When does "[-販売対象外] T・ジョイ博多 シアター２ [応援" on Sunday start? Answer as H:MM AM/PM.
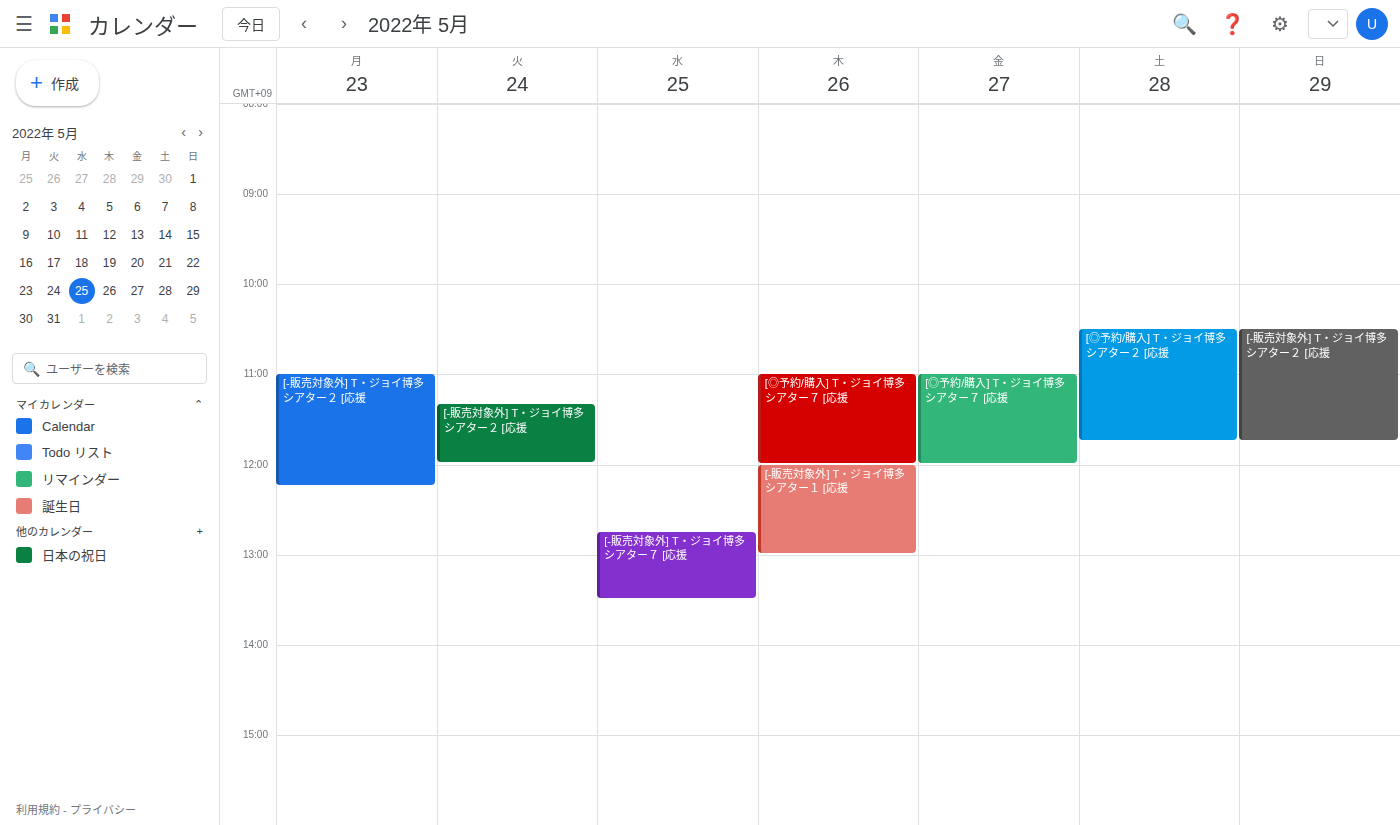
10:30 AM